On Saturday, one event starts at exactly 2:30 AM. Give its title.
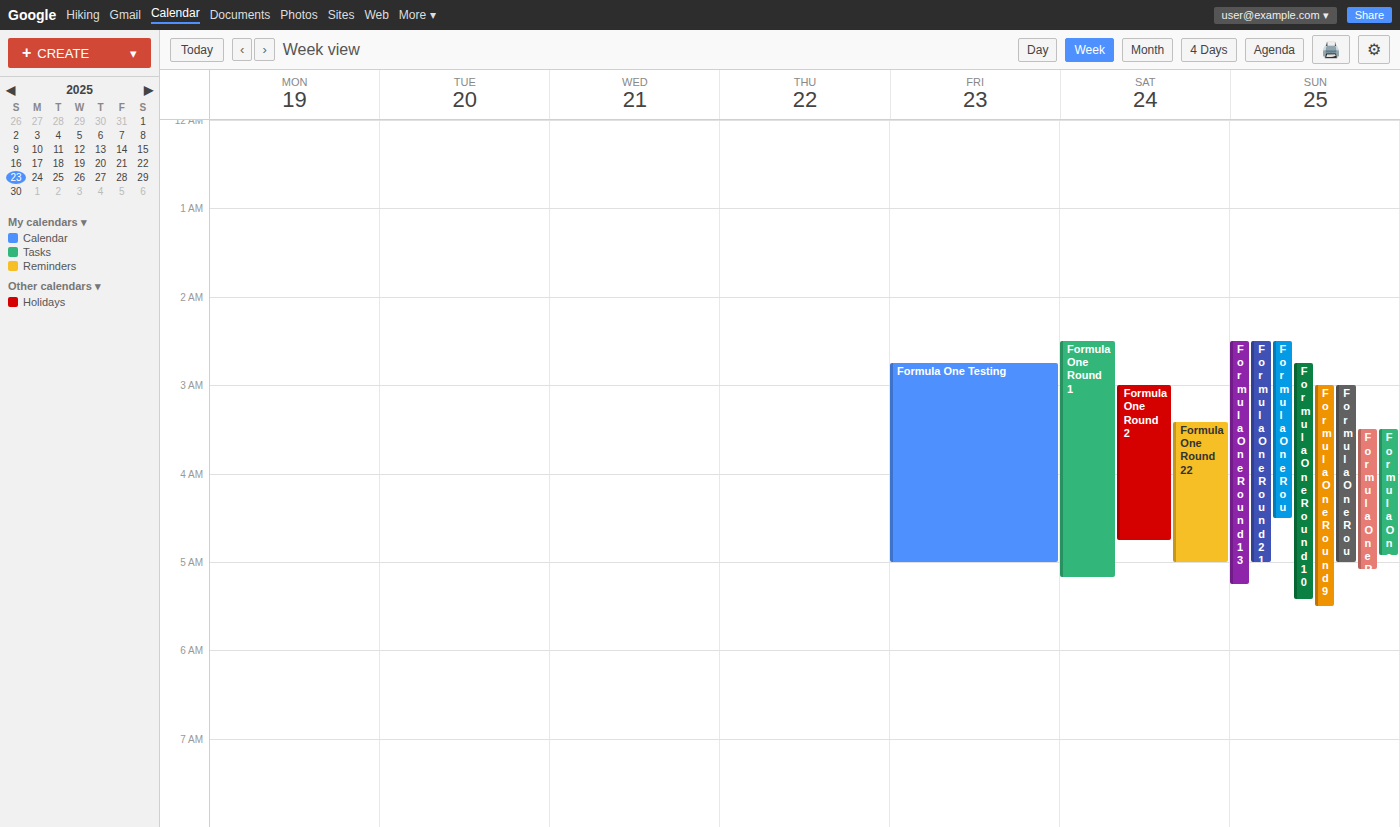
"Formula One Round 1"